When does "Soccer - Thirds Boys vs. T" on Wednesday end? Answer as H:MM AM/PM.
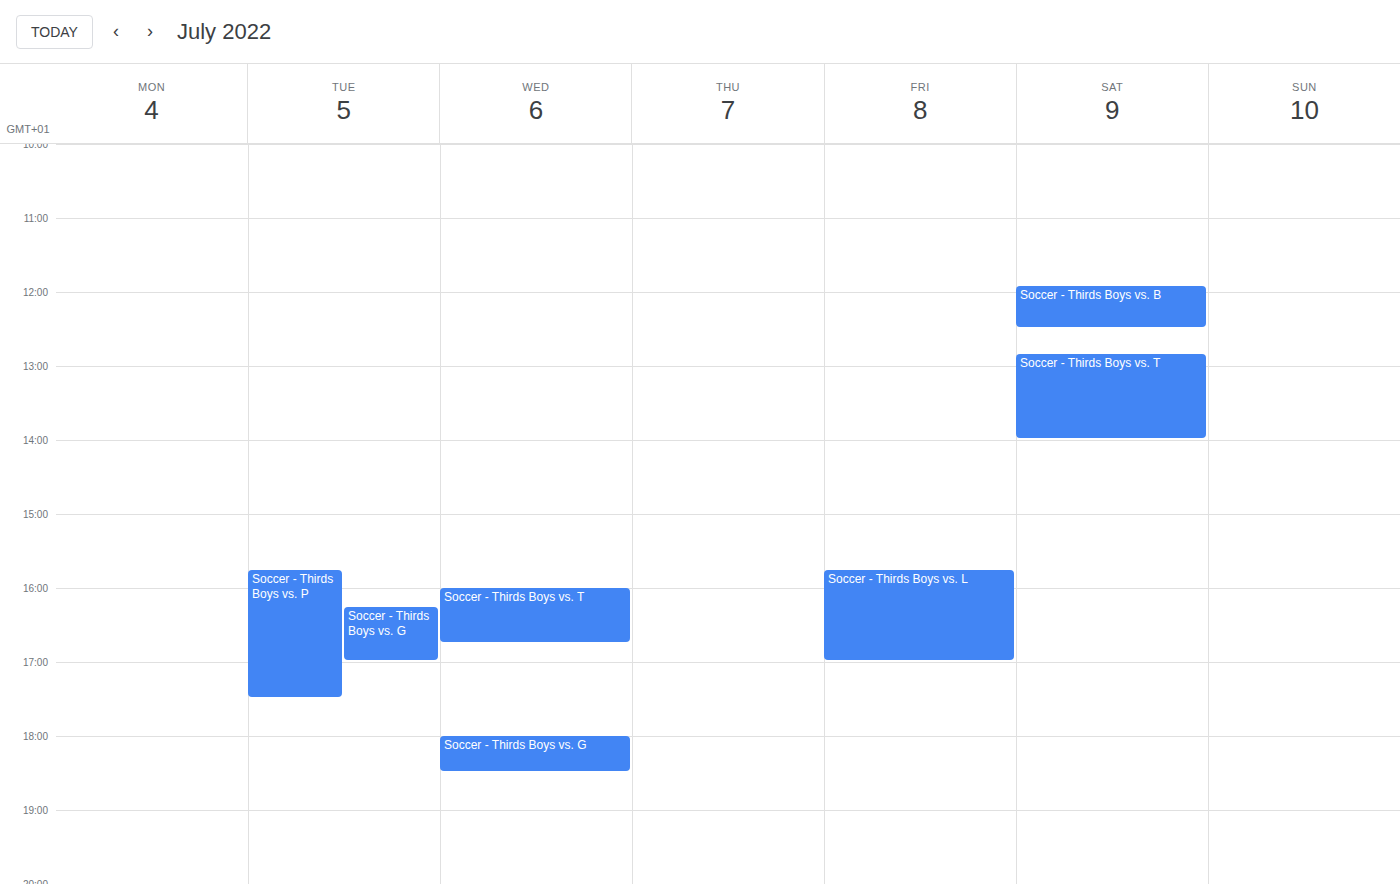
4:45 PM